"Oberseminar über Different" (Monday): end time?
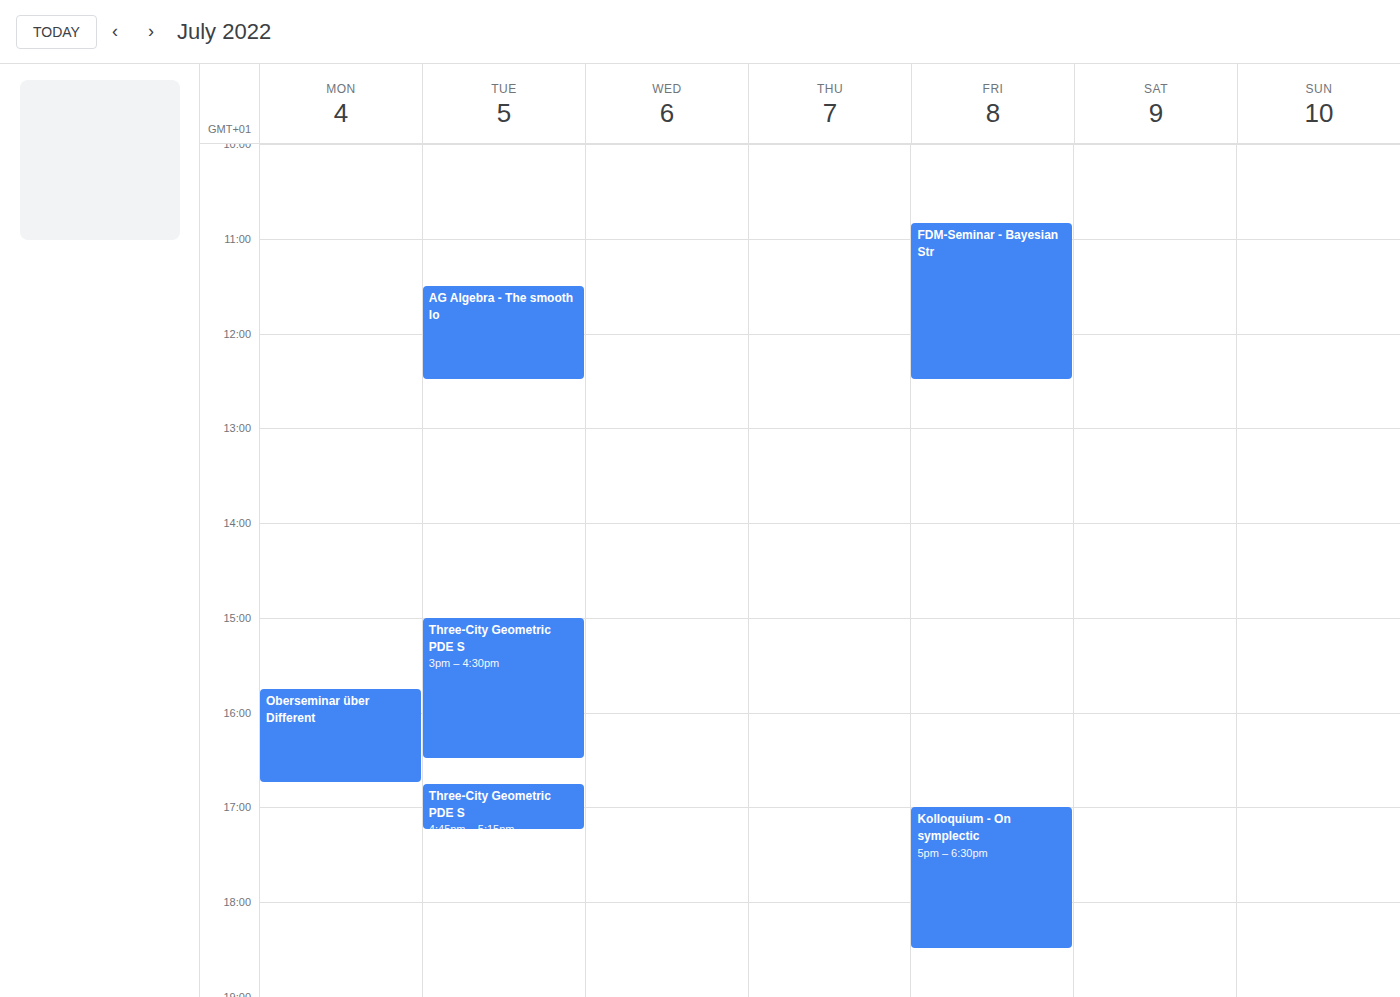
4:45 PM